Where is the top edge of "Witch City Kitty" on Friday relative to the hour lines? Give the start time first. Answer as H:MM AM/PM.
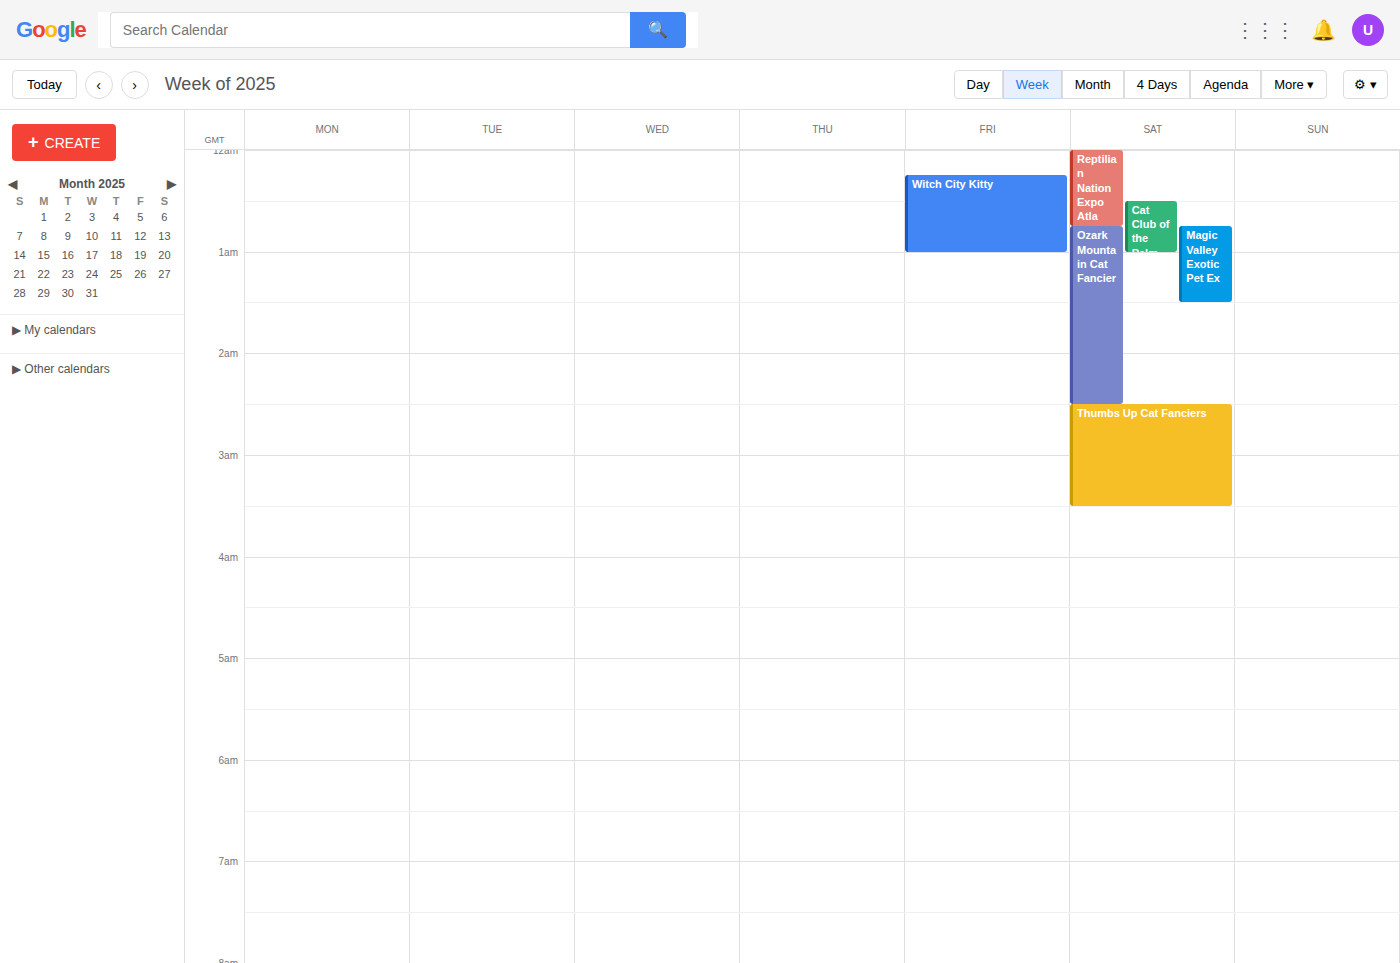
12:15 AM -- neither: a quarter of the way from the 12 AM line to the 1 AM line.